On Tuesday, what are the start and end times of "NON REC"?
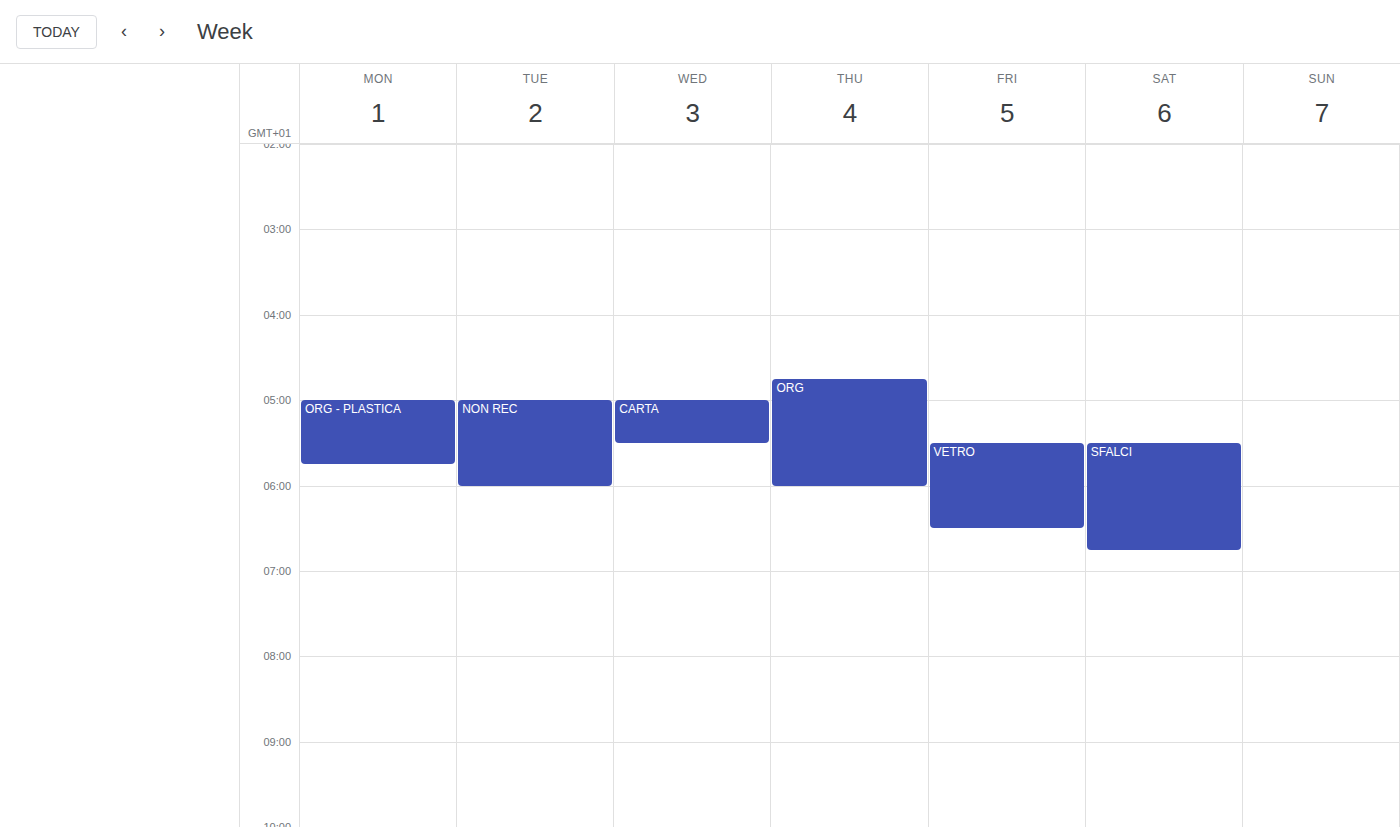
5:00 AM to 6:00 AM